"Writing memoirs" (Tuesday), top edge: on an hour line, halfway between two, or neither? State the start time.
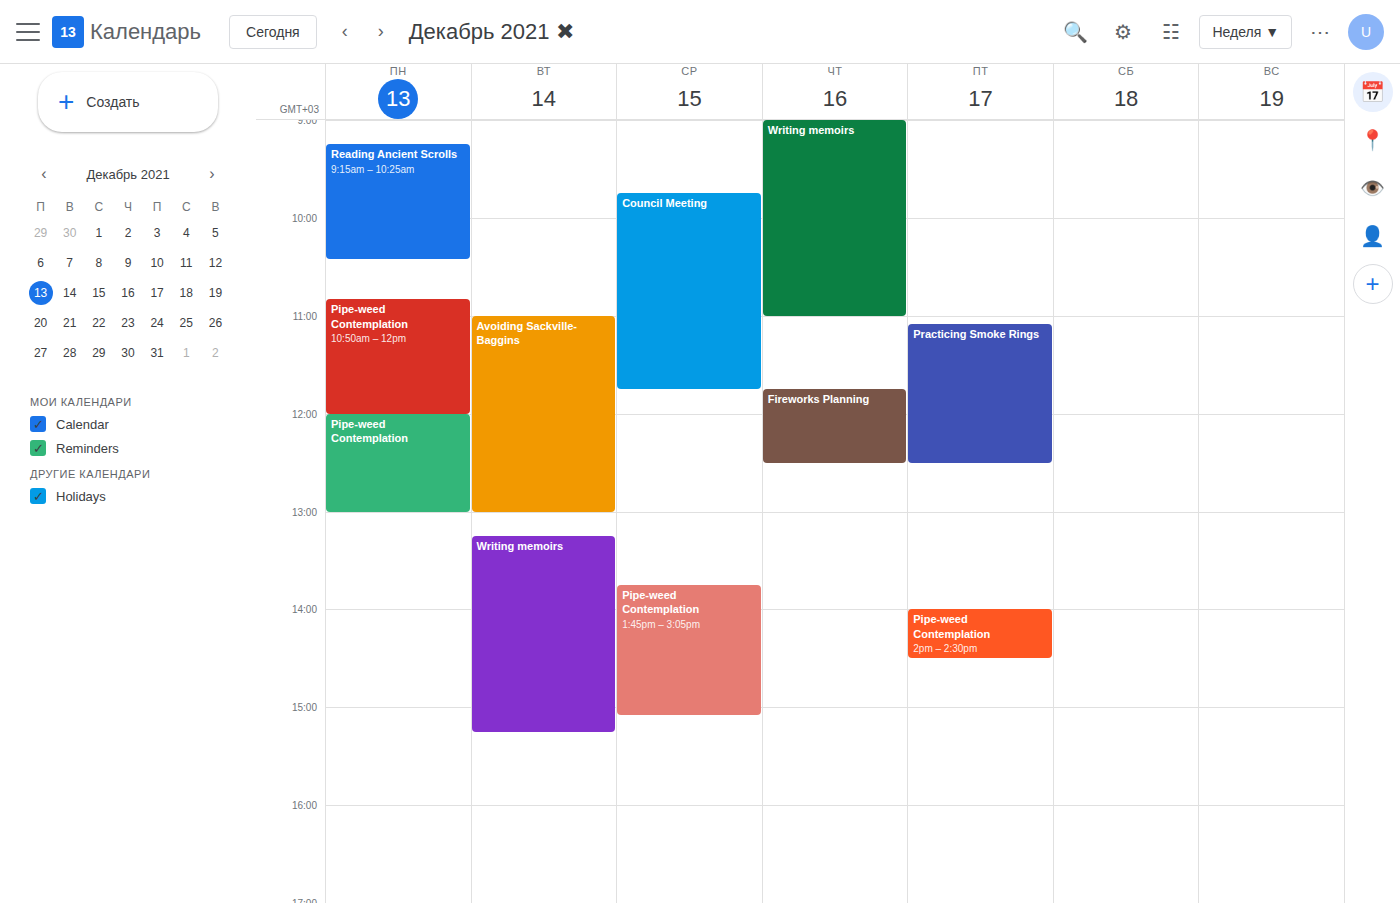
1:15 PM -- neither: a quarter of the way from the 1 PM line to the 2 PM line.